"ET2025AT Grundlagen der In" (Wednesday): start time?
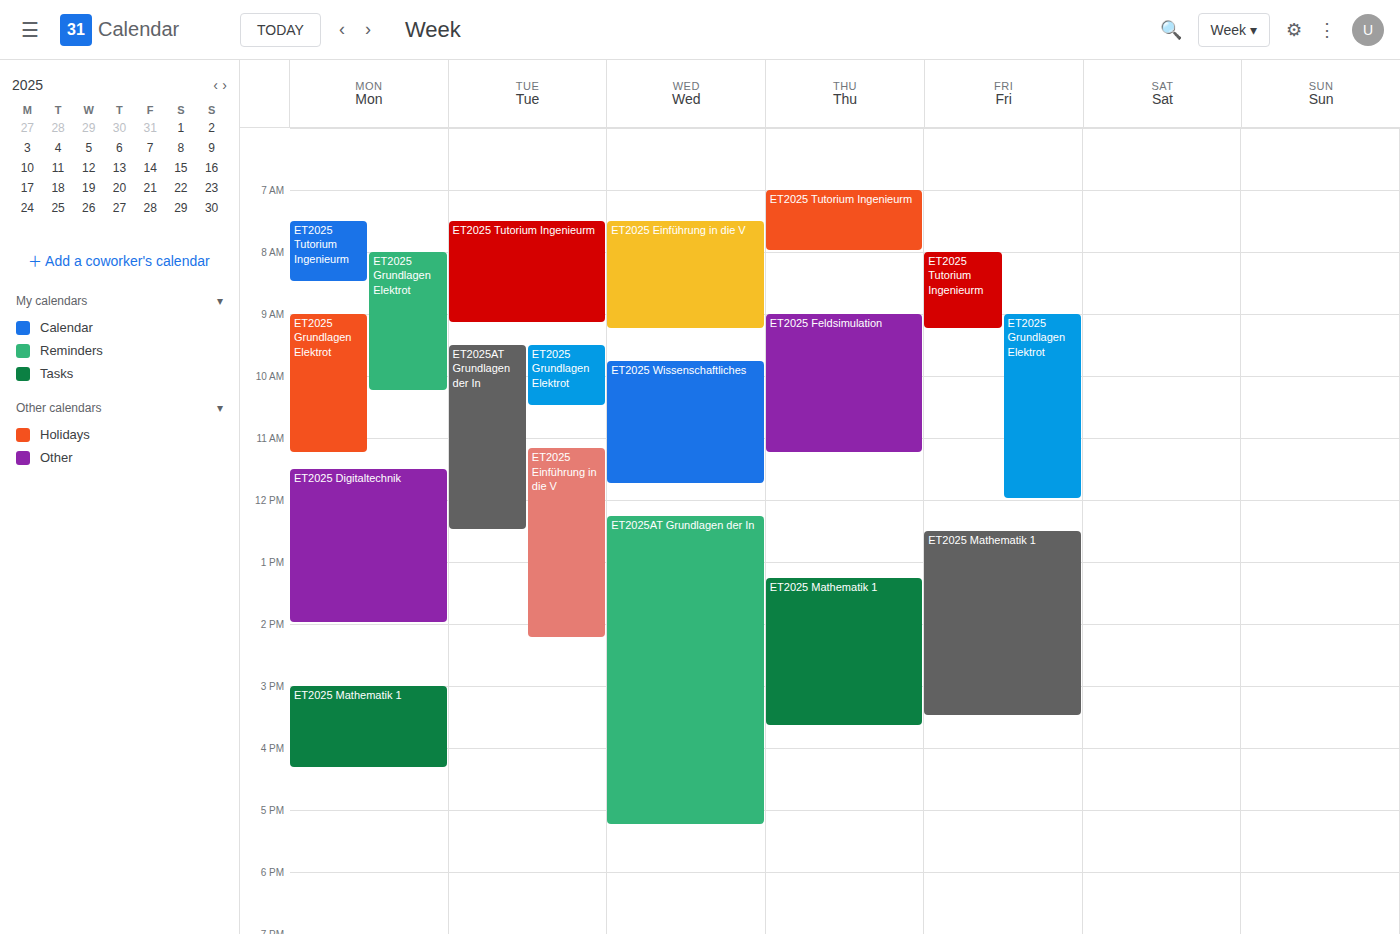
12:15 PM